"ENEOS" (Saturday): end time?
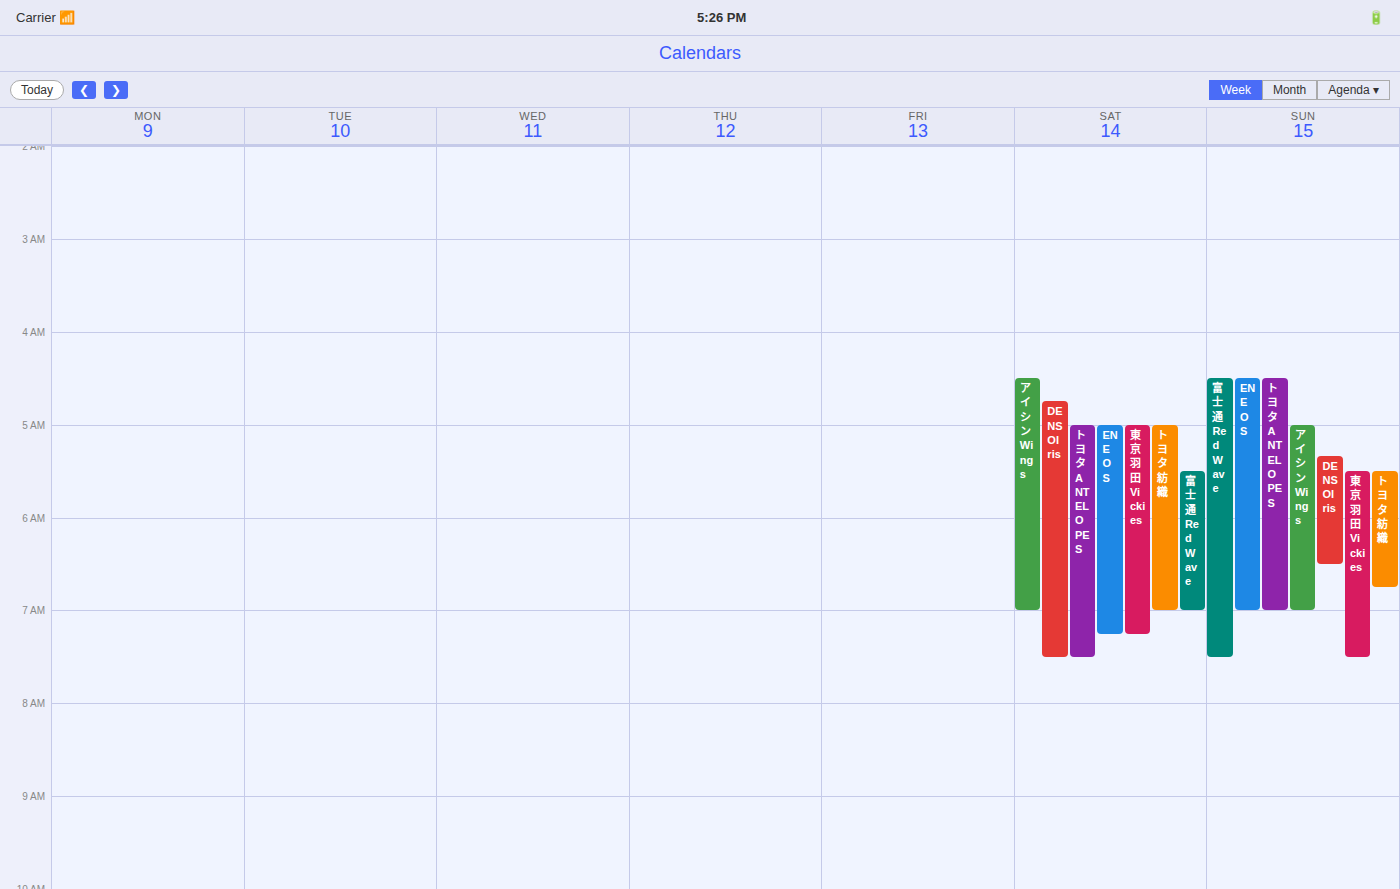
07:15